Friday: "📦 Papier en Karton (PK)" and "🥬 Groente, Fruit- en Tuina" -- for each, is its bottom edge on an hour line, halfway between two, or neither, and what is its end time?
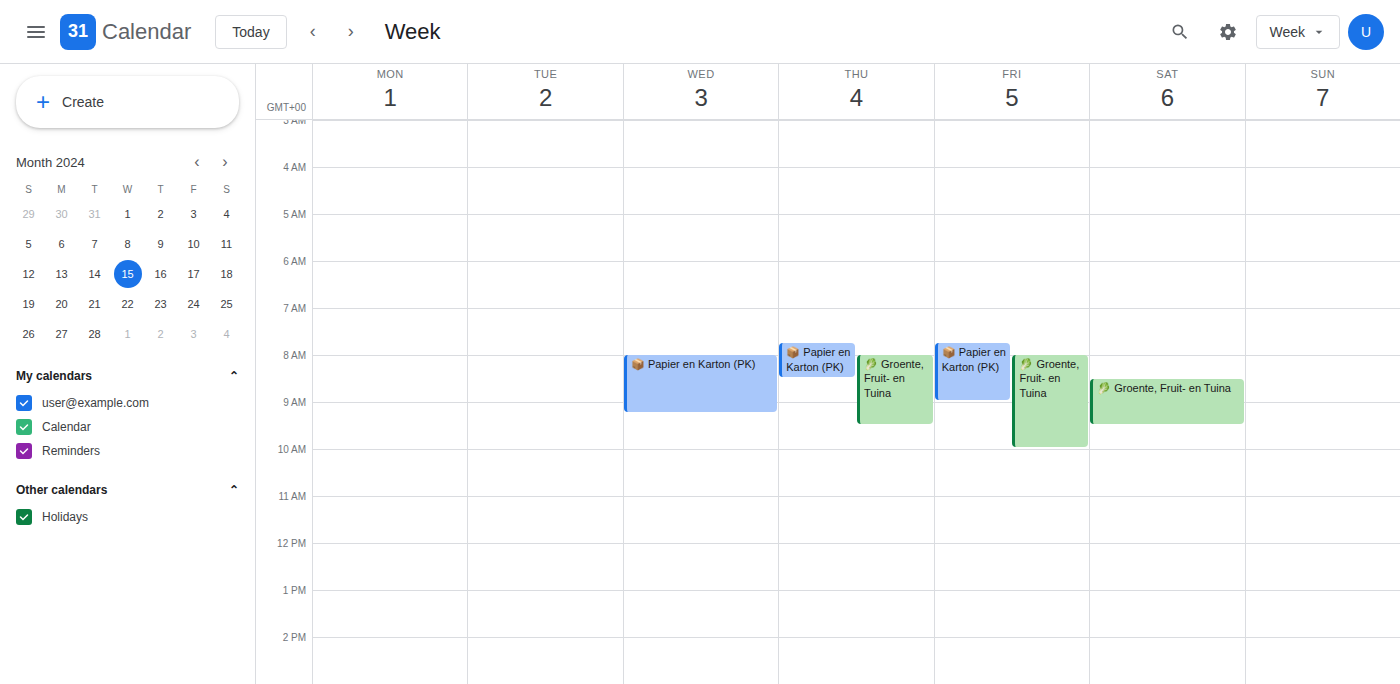
"📦 Papier en Karton (PK)": 9:00 AM, exactly on the 9 AM line. "🥬 Groente, Fruit- en Tuina": 10:00 AM, exactly on the 10 AM line.